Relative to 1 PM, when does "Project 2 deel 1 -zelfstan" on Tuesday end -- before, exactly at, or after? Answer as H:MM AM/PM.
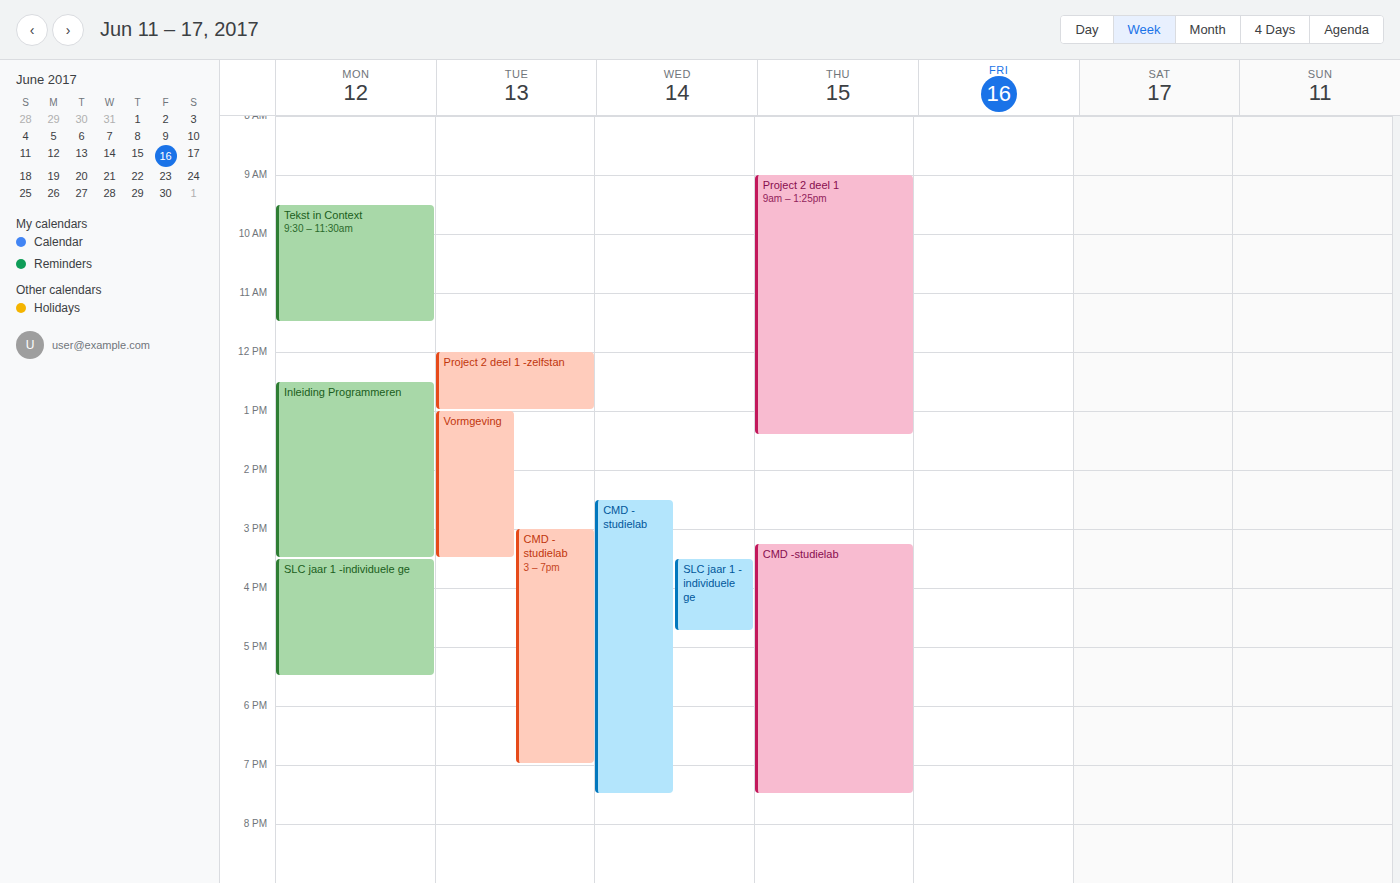
1:00 PM -- exactly at 1 PM, on the 1 PM line.